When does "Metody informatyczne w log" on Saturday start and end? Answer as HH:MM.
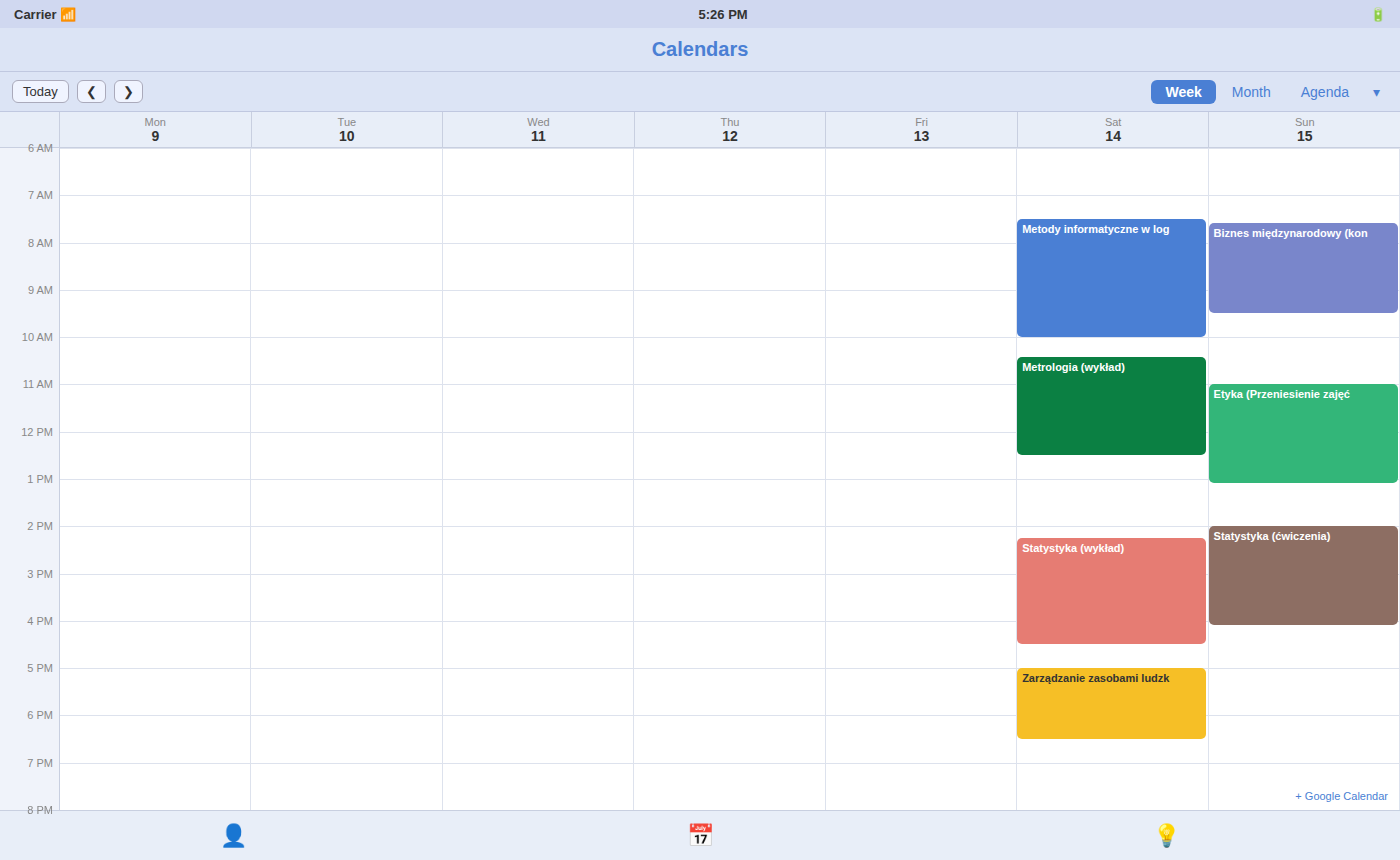
07:30 to 10:00